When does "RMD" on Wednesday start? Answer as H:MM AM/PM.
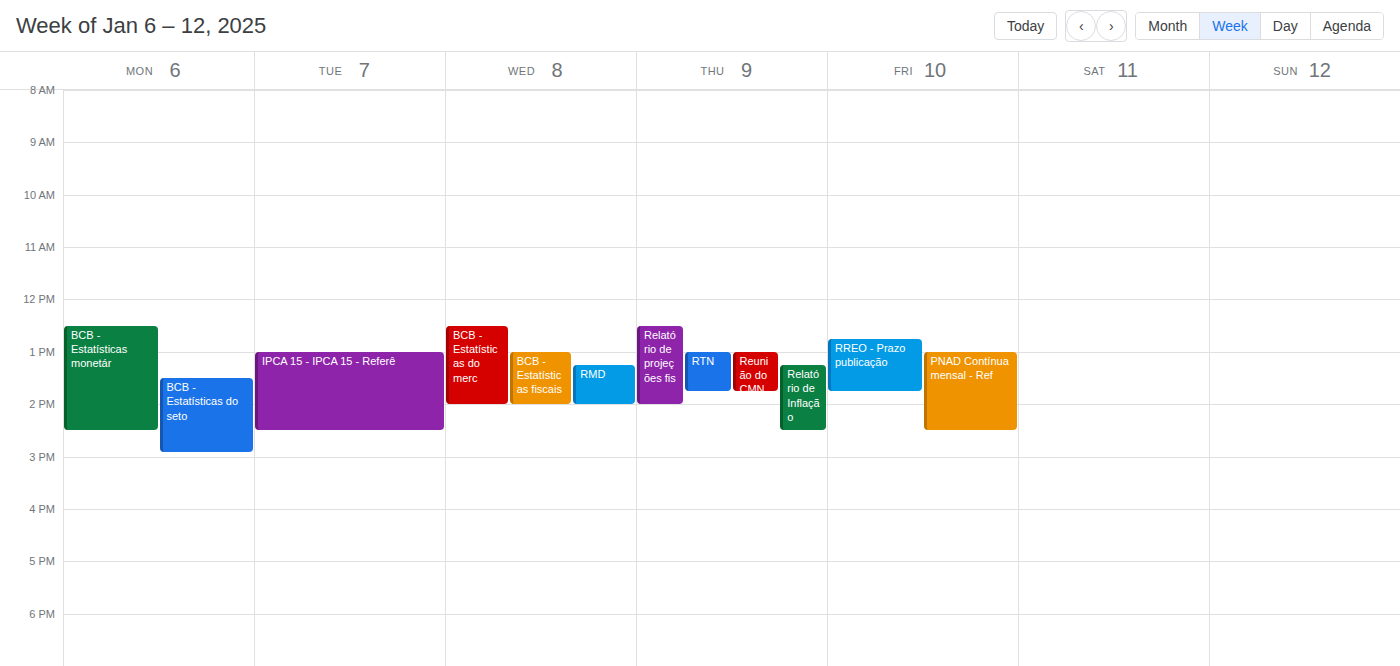
1:15 PM